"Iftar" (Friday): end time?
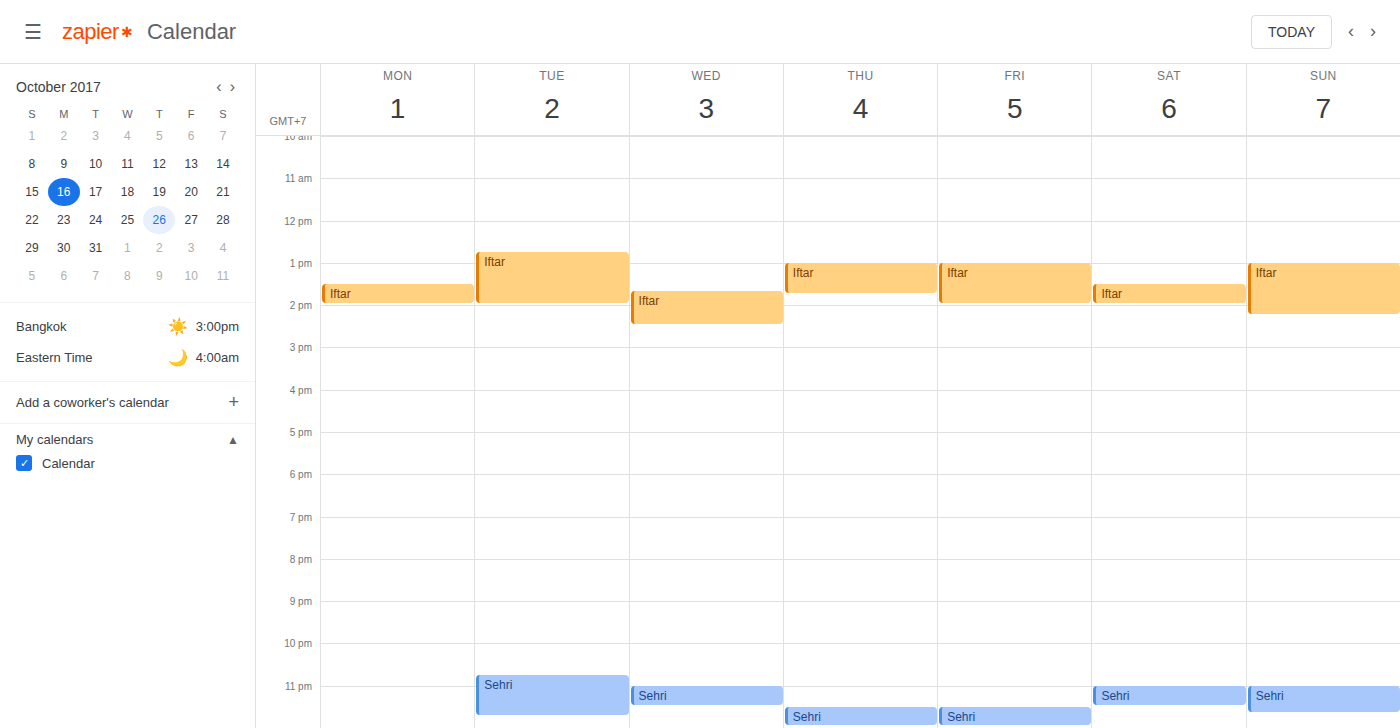
2:00 PM